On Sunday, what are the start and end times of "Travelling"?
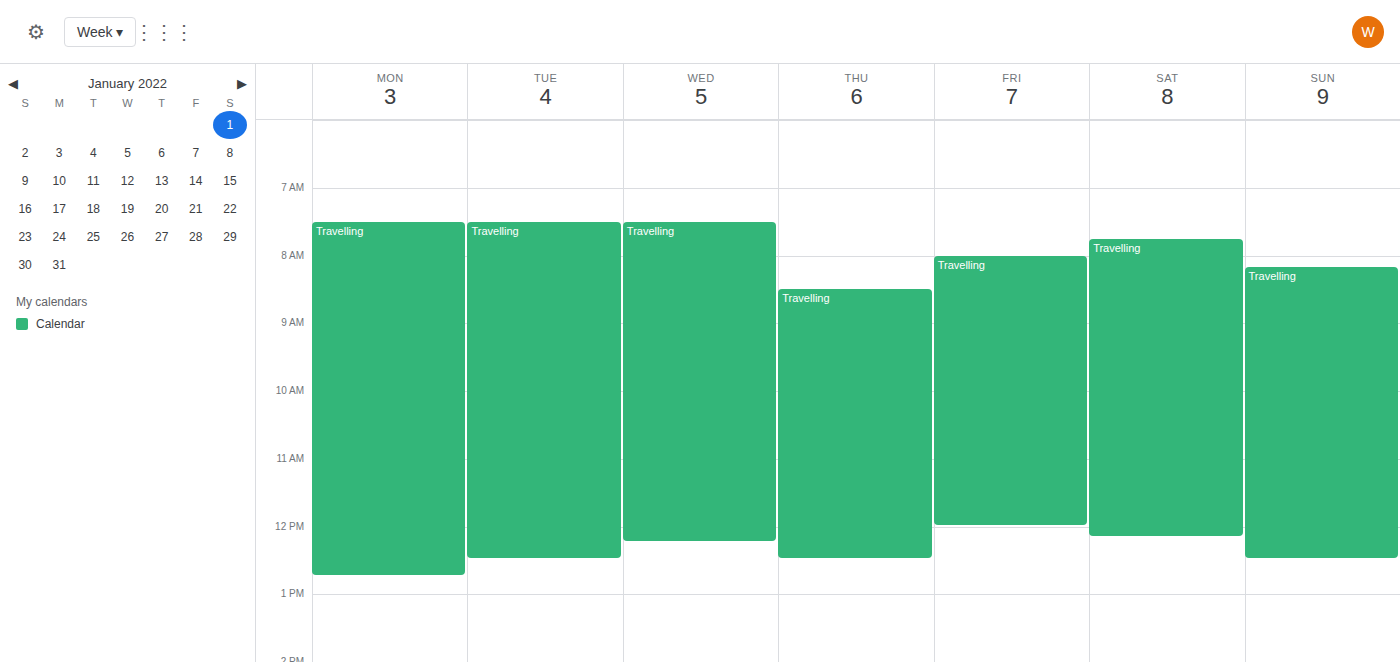
8:10 AM to 12:30 PM